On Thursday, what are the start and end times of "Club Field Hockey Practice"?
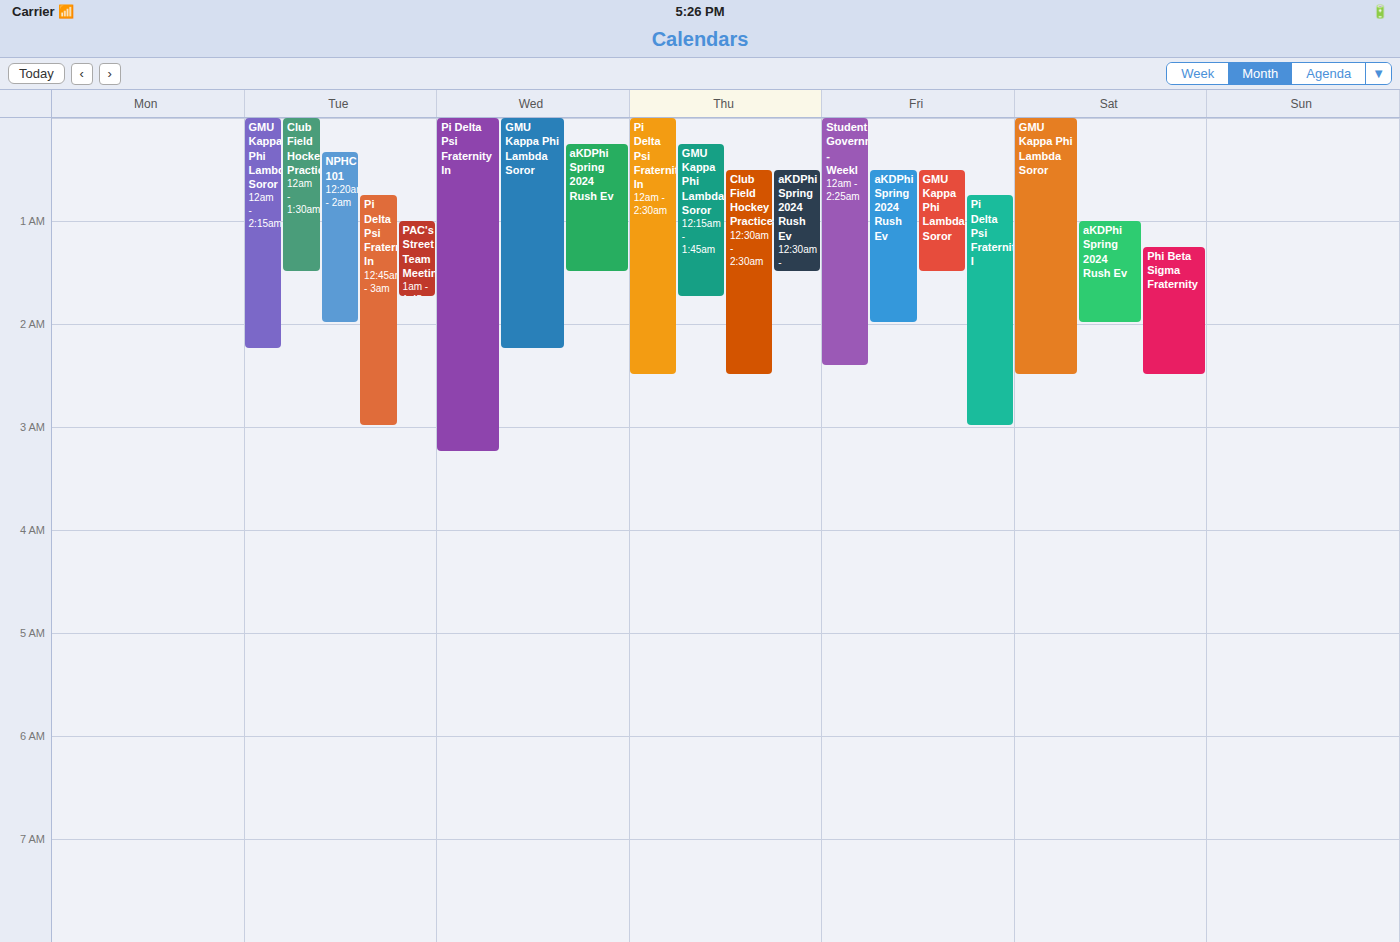
00:30 to 02:30